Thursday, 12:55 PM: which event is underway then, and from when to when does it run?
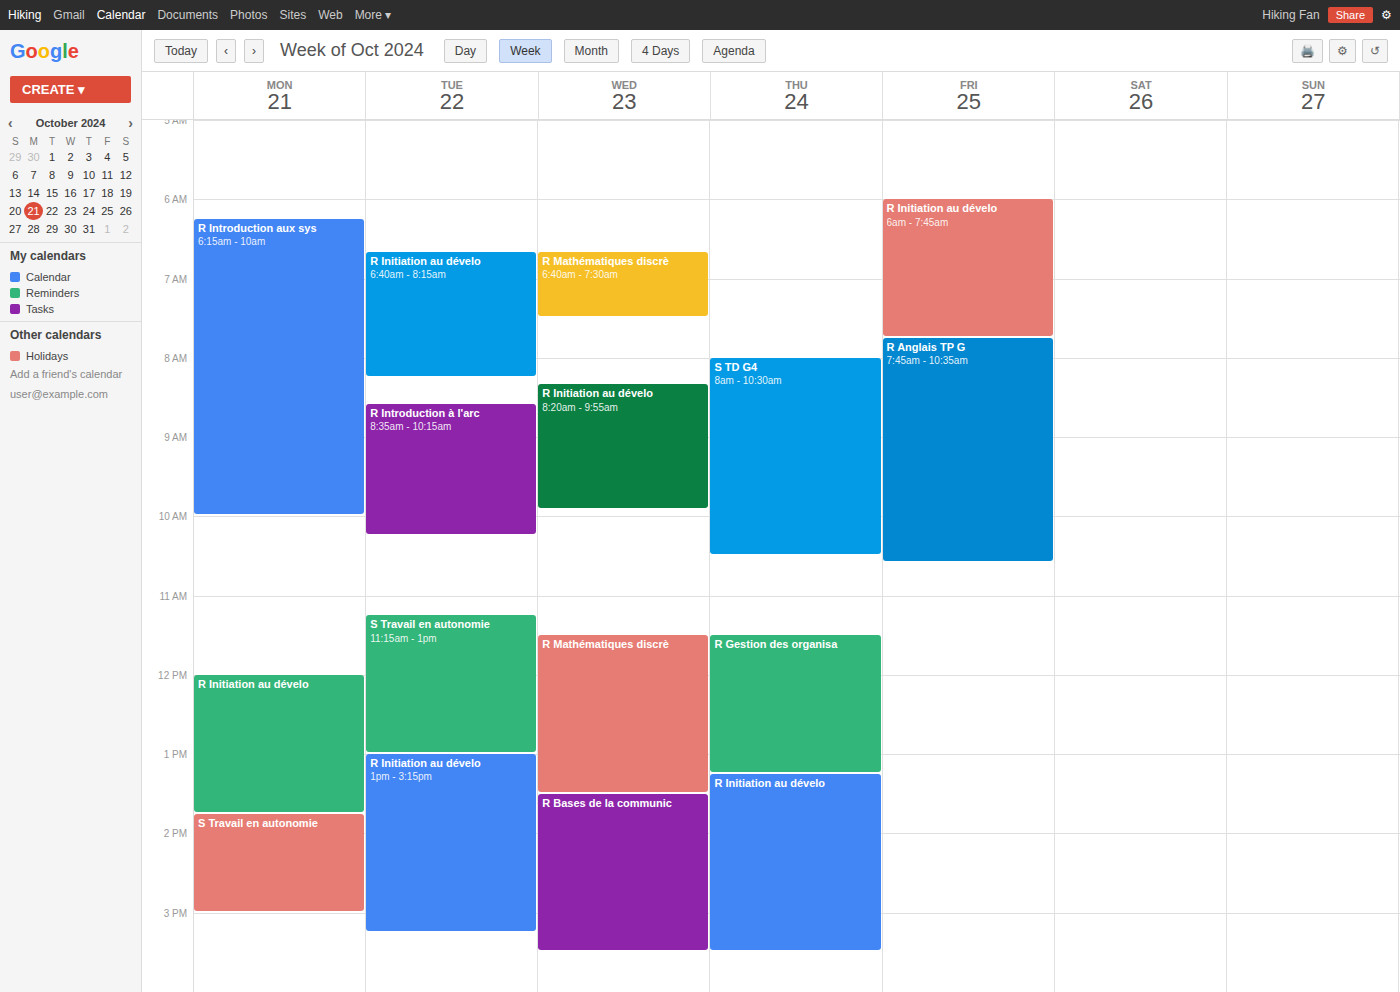
"R Gestion des organisa", 11:30 AM to 1:15 PM